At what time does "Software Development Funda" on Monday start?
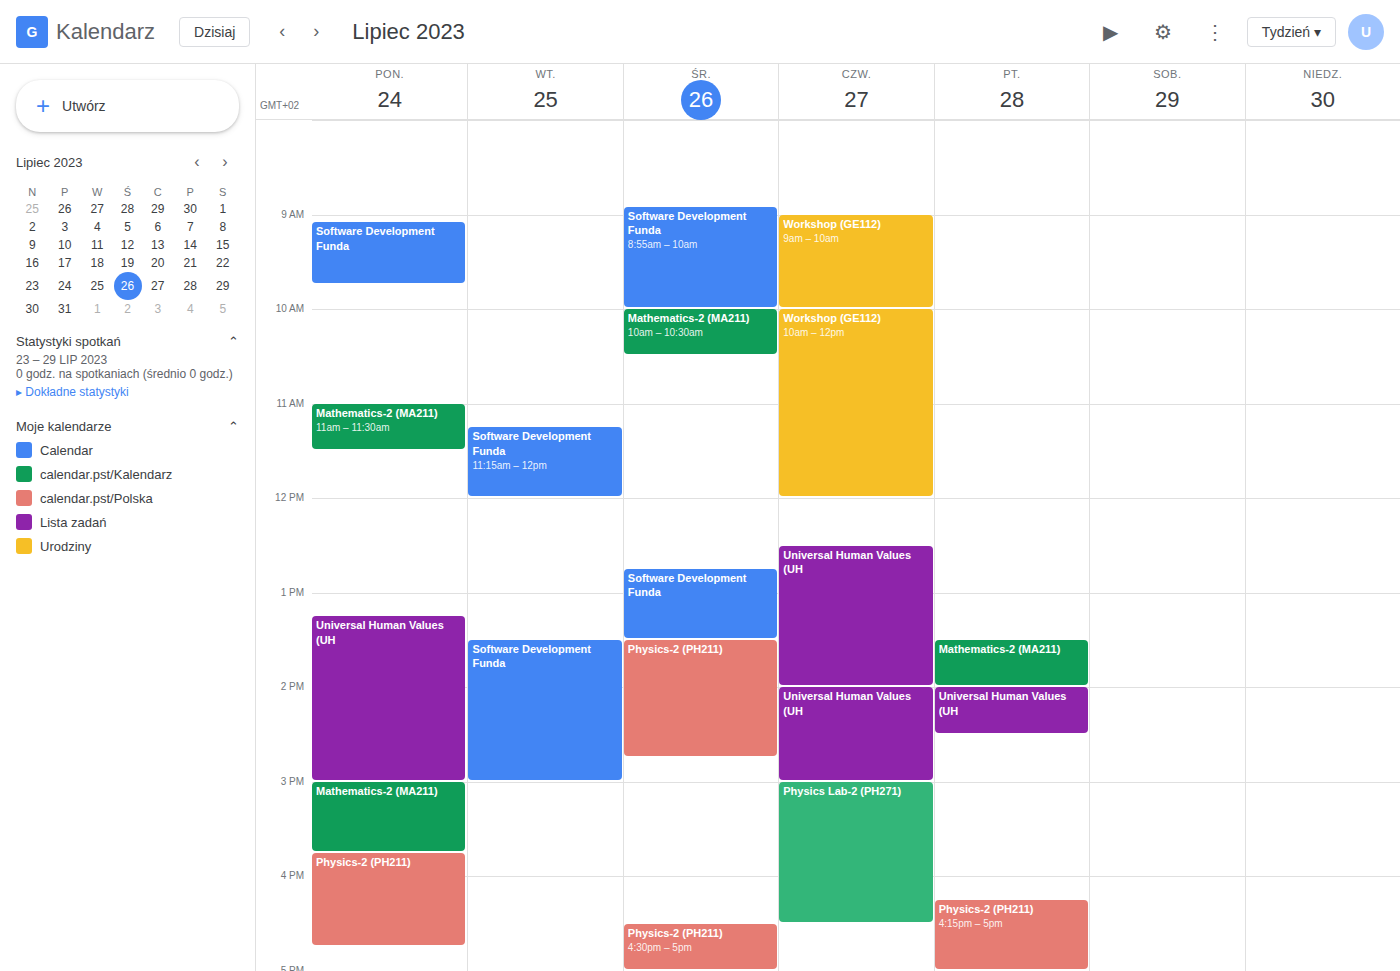
9:05 AM